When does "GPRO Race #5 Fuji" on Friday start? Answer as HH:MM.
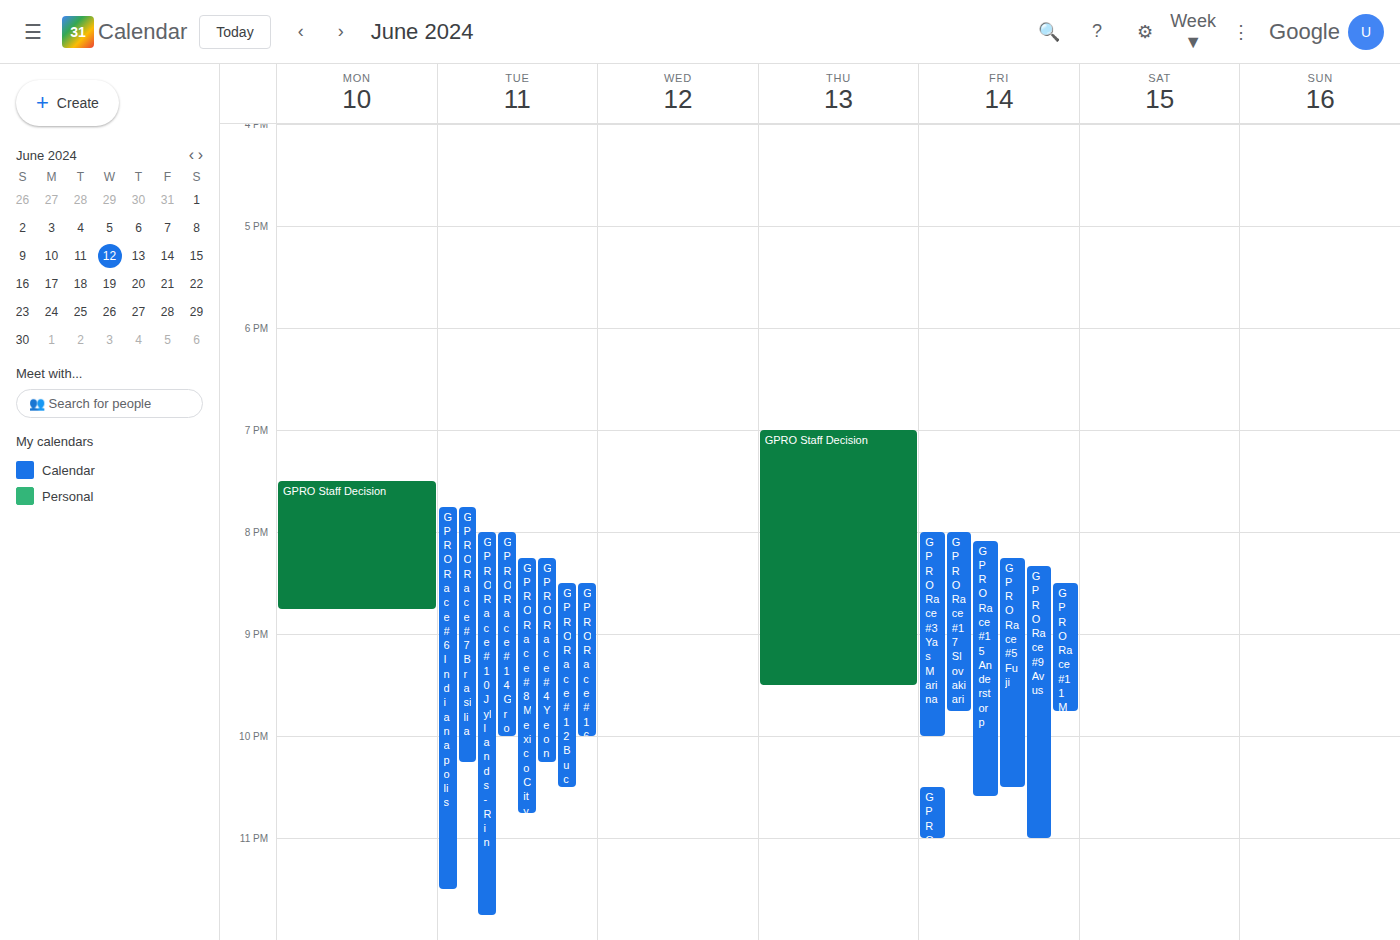
20:15